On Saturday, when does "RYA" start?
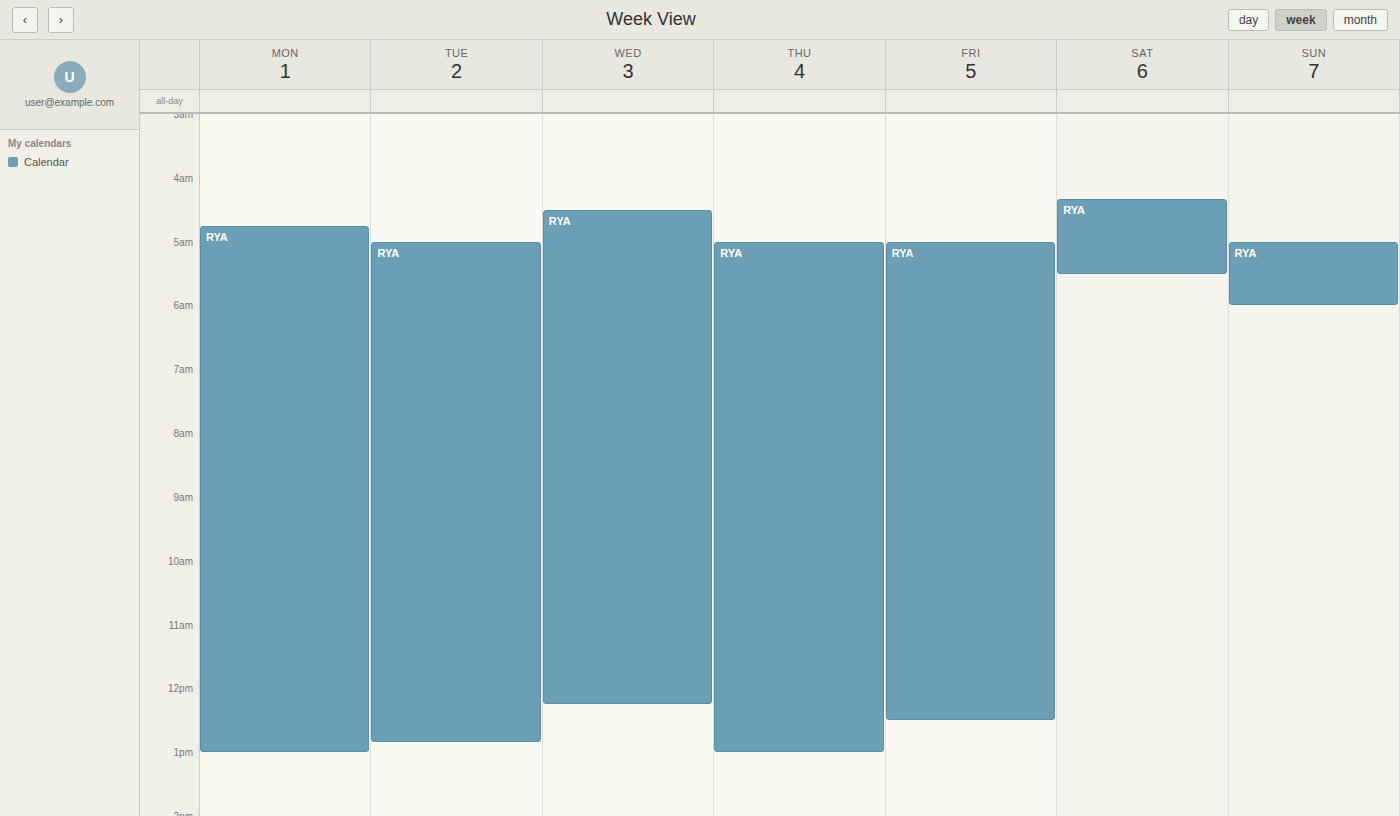
4:20 AM